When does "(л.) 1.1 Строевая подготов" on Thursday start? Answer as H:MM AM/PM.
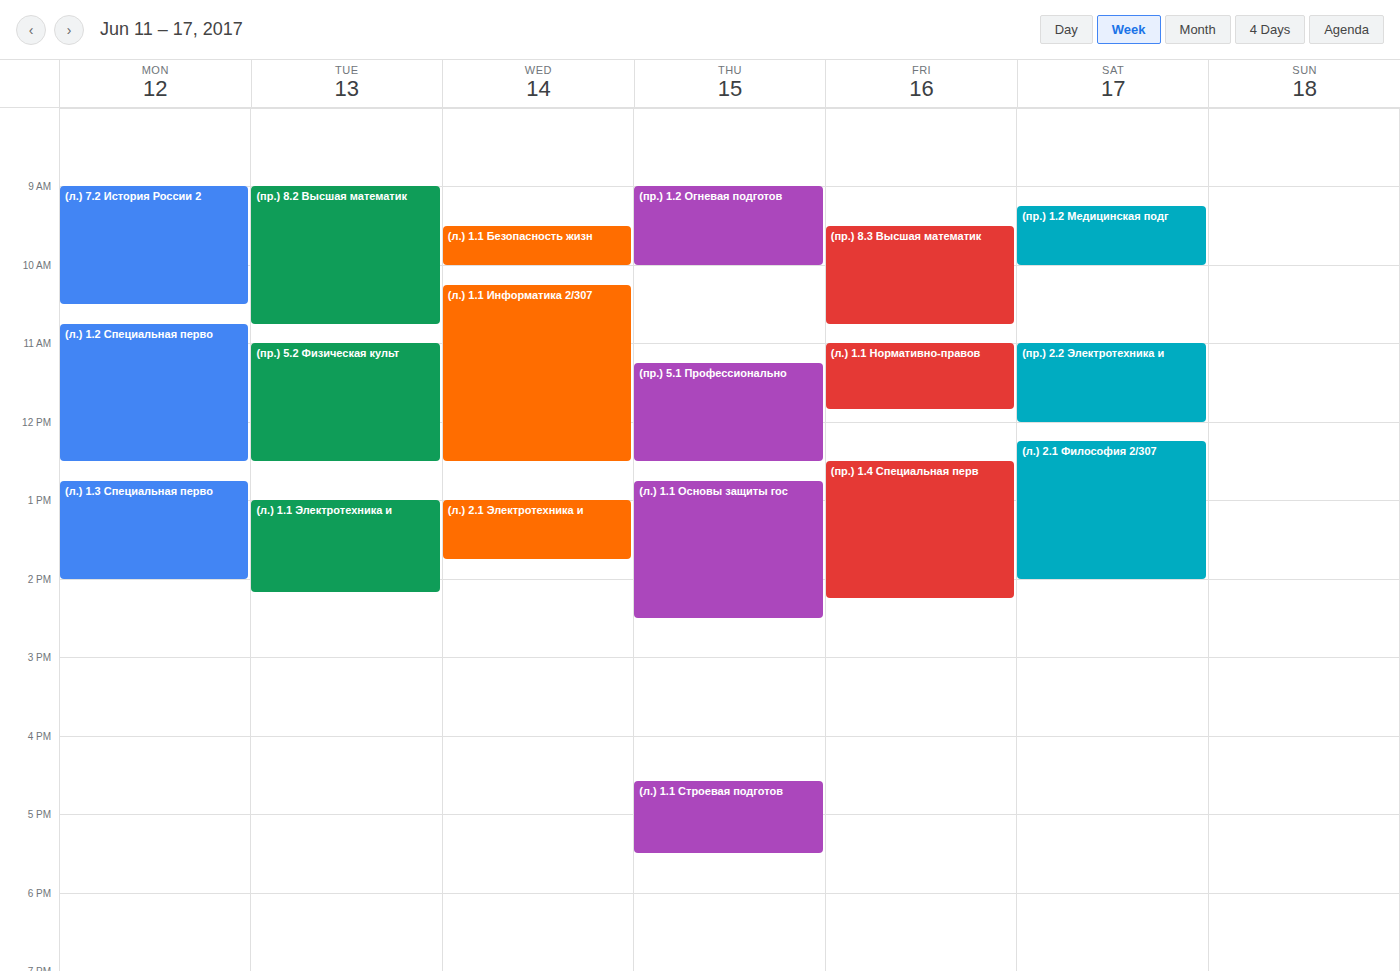
4:35 PM